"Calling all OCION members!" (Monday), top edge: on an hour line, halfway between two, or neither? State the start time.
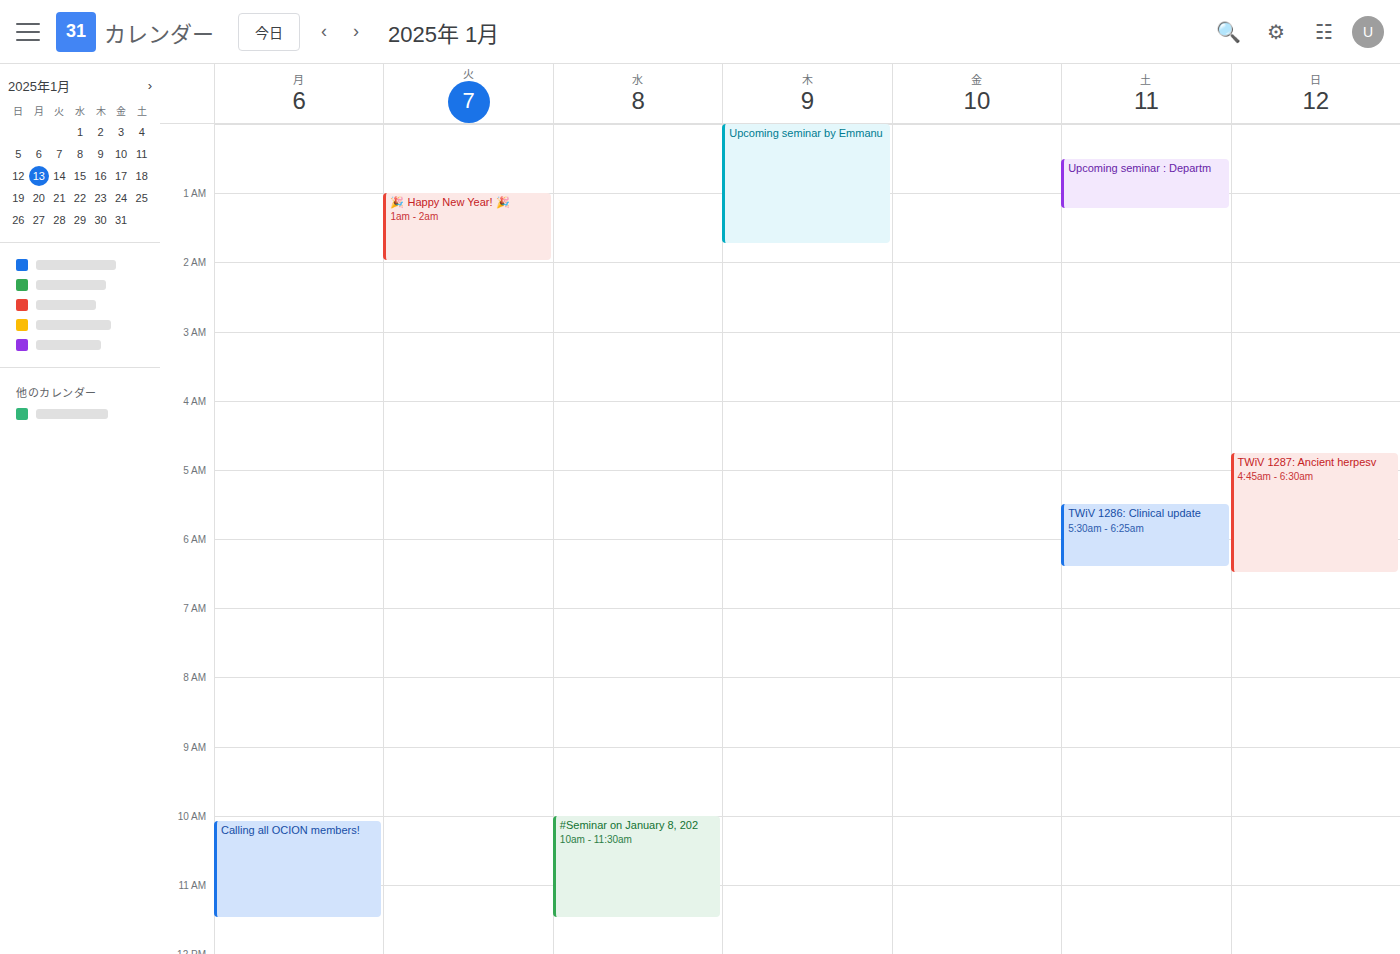
10:05 AM -- neither: 5 minutes below the 10 AM line and 55 minutes above the 11 AM line.